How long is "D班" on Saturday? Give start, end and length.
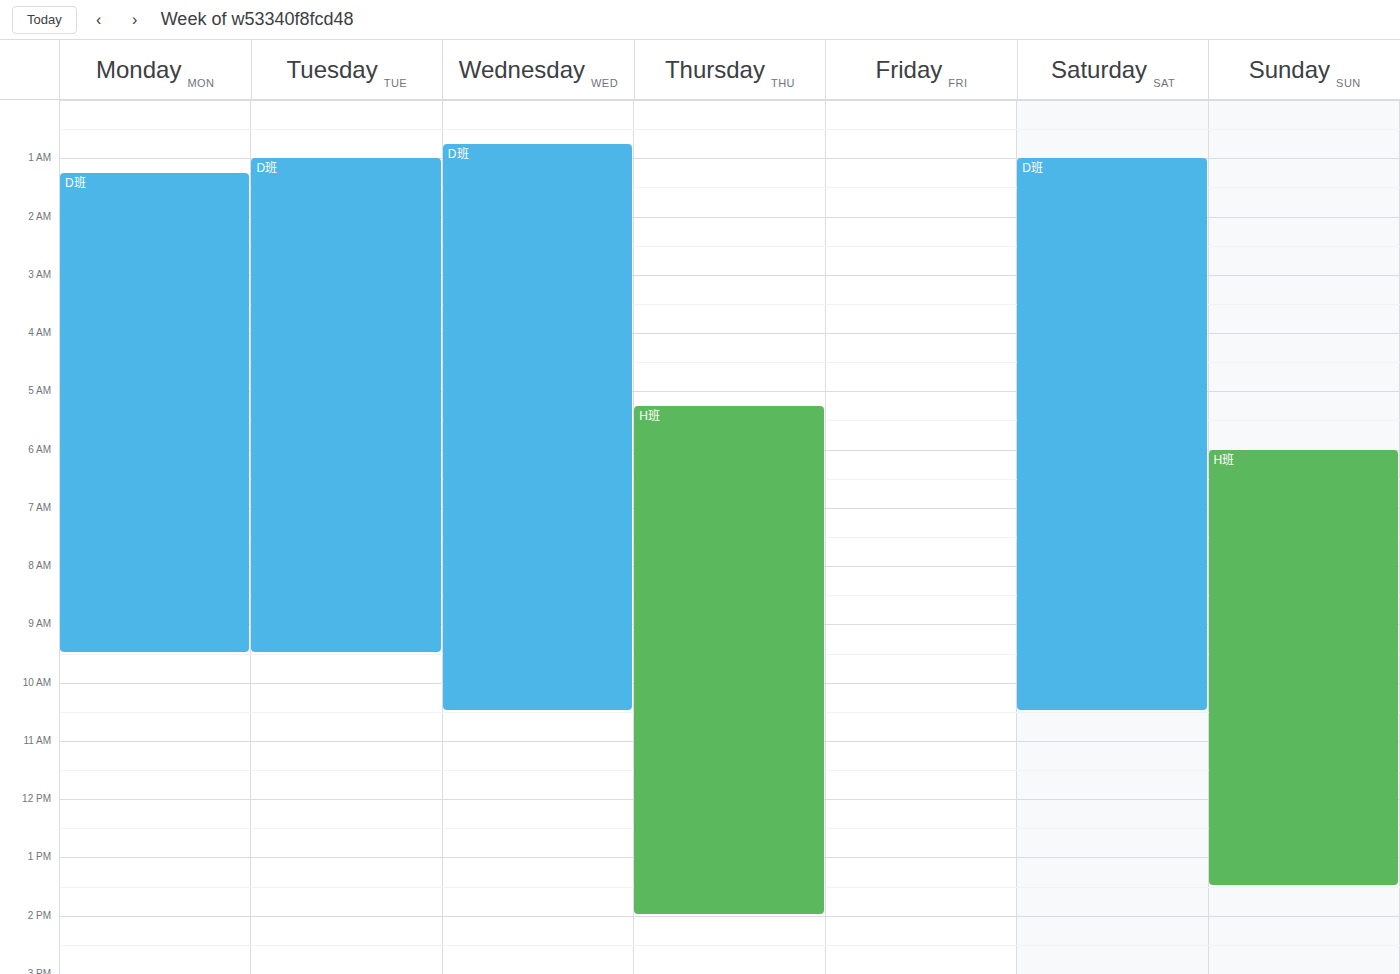
1:00 AM to 10:30 AM, 9 hours 30 minutes